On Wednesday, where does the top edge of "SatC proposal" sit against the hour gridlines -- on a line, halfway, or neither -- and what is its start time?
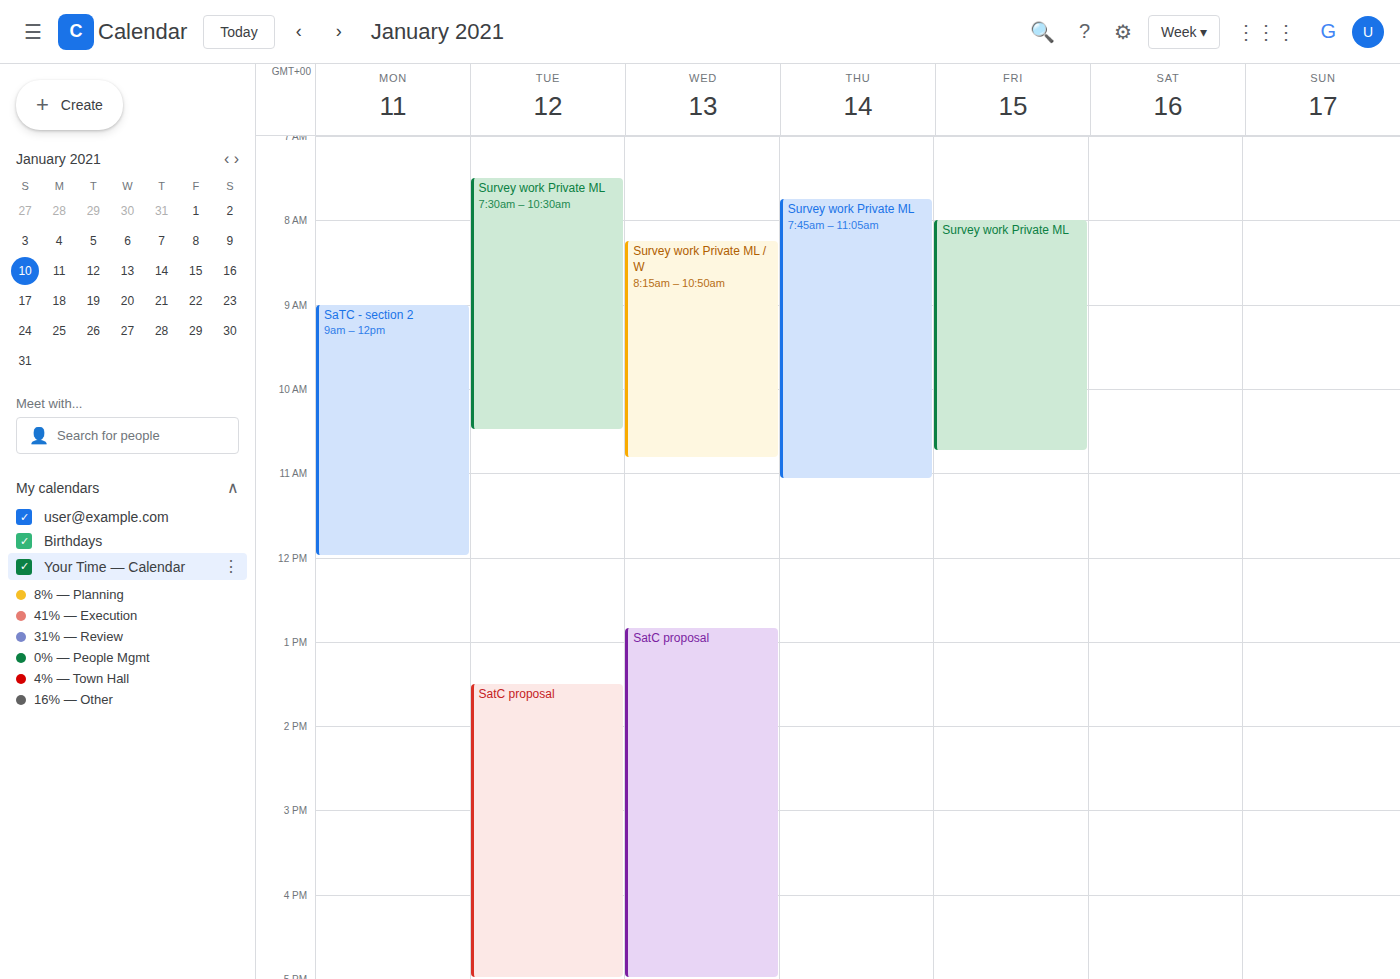
12:50 PM -- neither: 50 minutes below the 12 PM line and 10 minutes above the 1 PM line.